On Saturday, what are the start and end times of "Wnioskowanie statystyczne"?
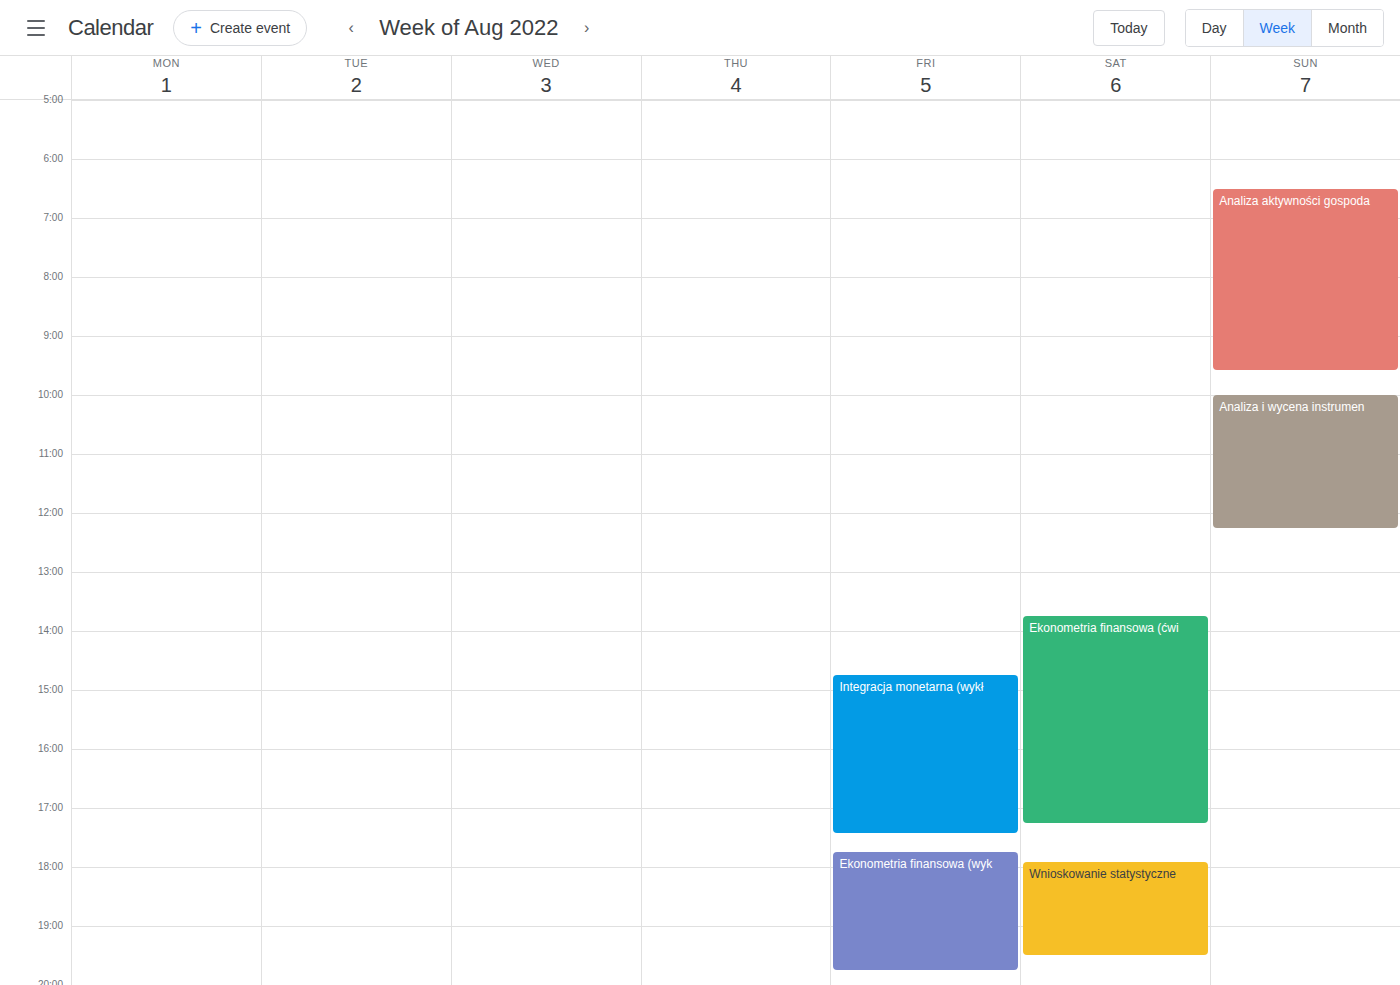
5:55 PM to 7:30 PM